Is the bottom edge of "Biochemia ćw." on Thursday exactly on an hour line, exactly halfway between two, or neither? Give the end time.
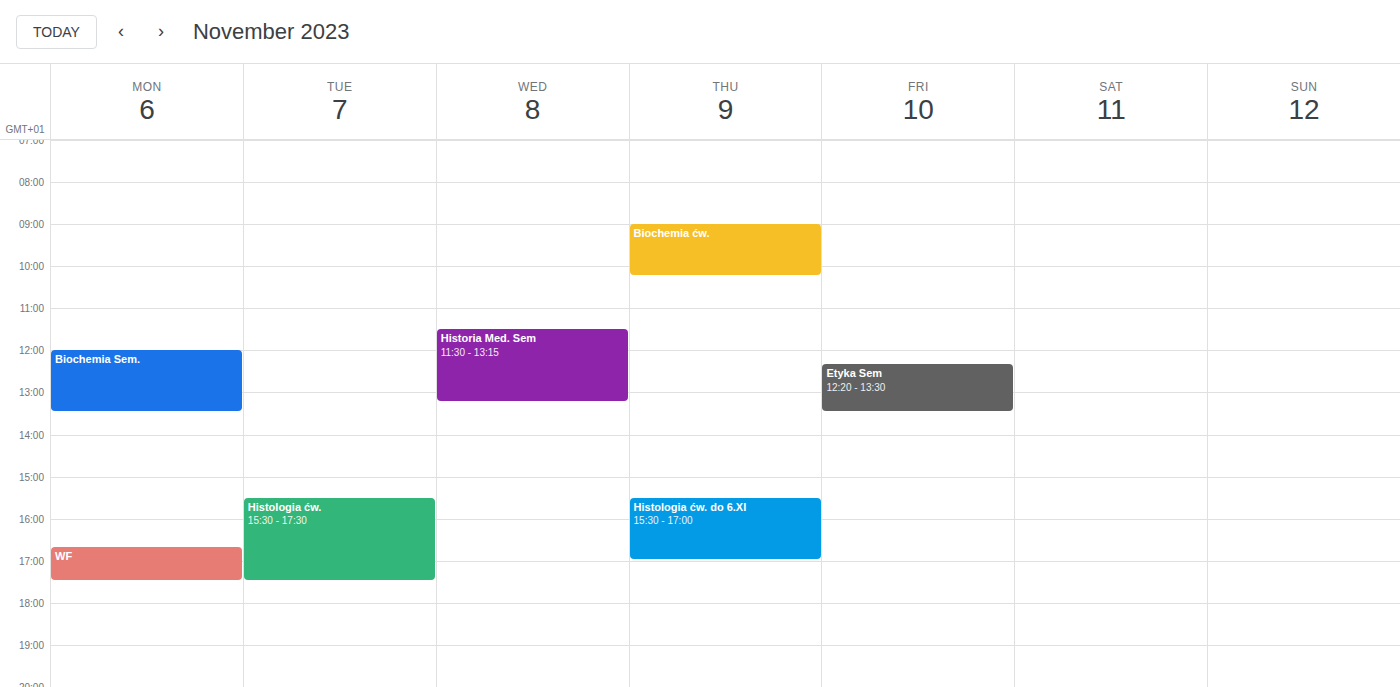
10:15 AM -- neither: a quarter of the way from the 10 AM line to the 11 AM line.